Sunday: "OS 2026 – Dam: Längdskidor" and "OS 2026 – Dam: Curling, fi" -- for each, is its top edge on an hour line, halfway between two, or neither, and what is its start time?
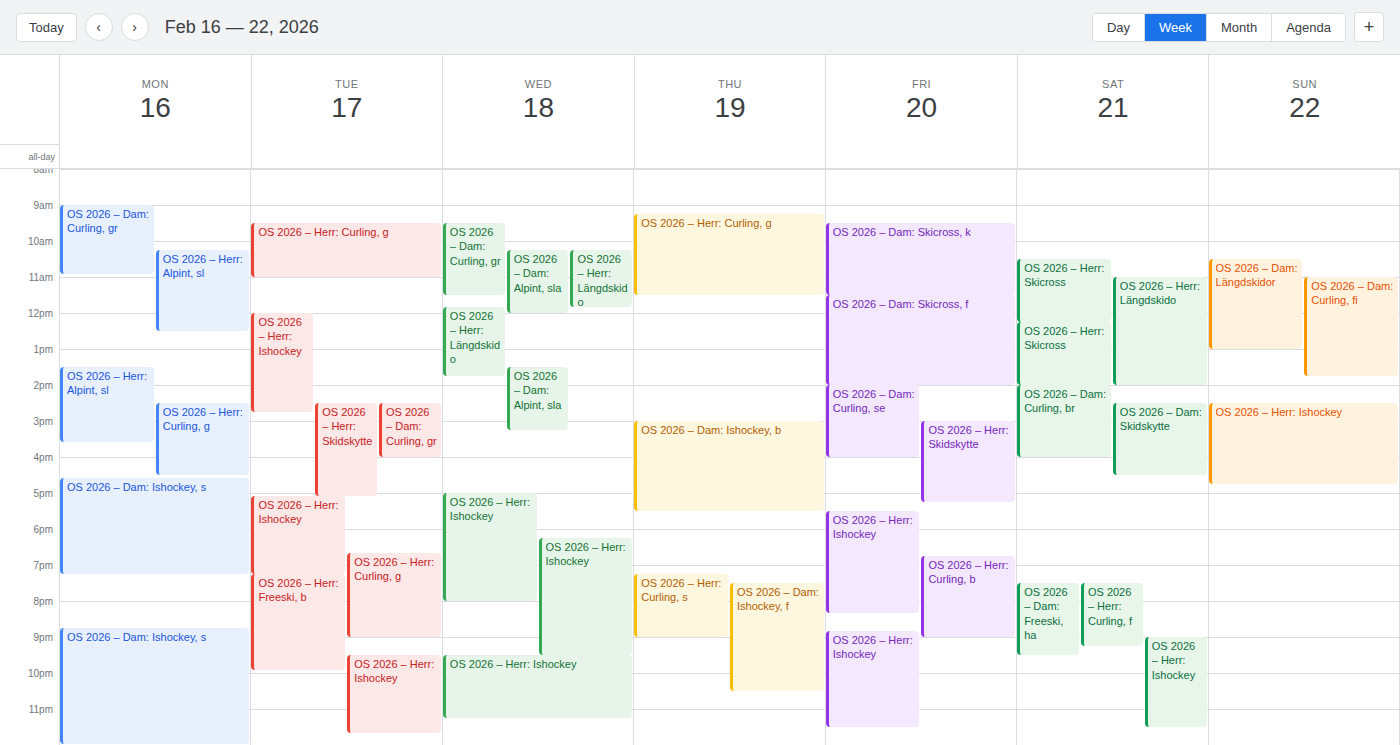
"OS 2026 – Dam: Längdskidor": 10:30 AM, halfway between the 10 AM and 11 AM lines. "OS 2026 – Dam: Curling, fi": 11:00 AM, exactly on the 11 AM line.